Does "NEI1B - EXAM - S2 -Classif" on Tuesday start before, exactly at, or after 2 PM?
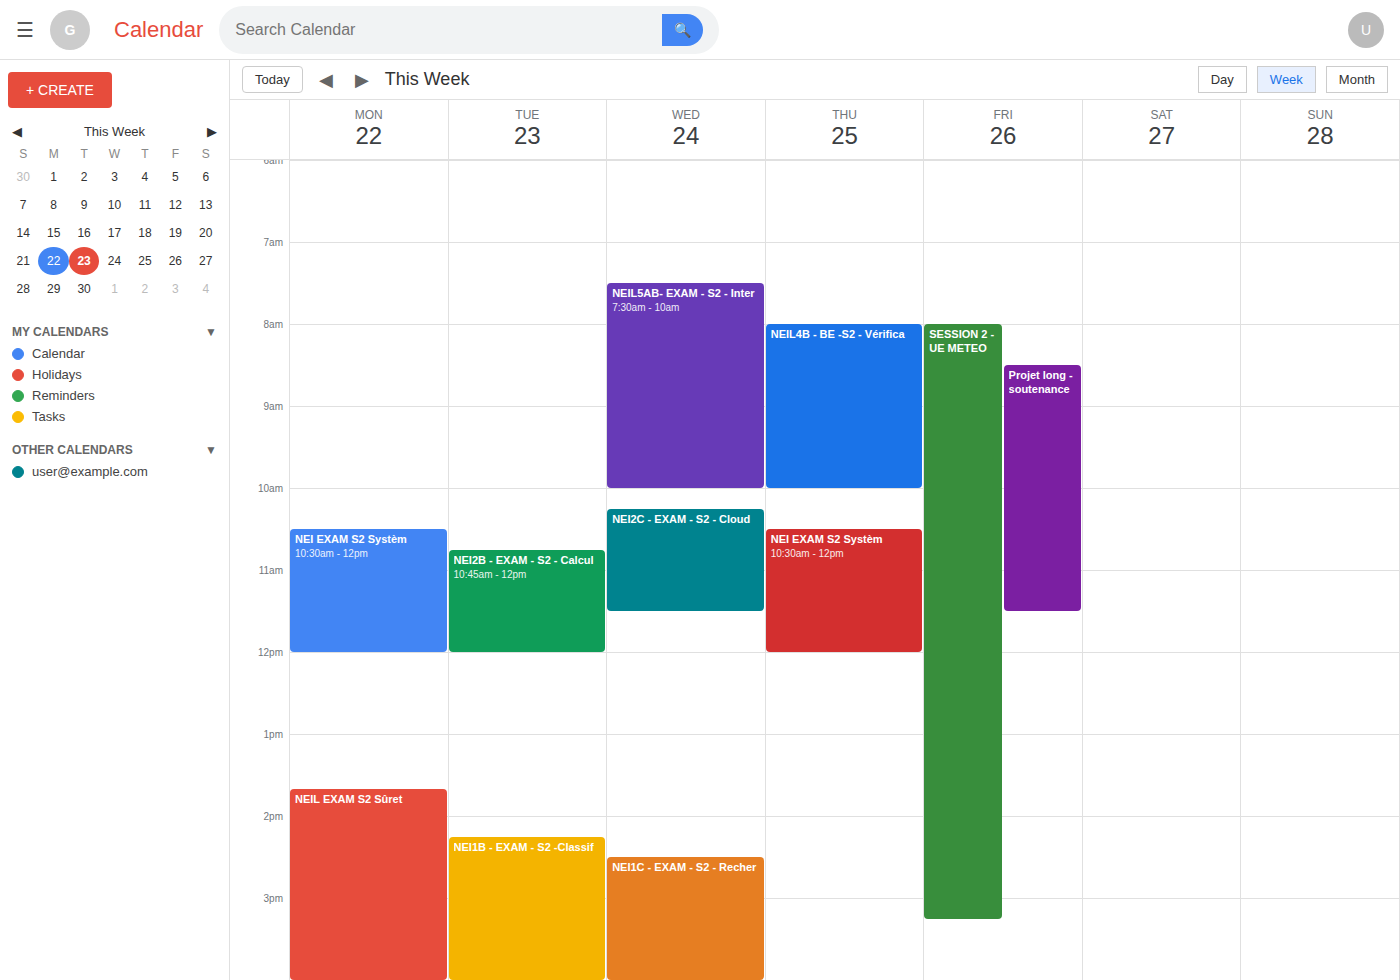
2:15 PM -- after 2 PM, 15 minutes below the 2 PM line.